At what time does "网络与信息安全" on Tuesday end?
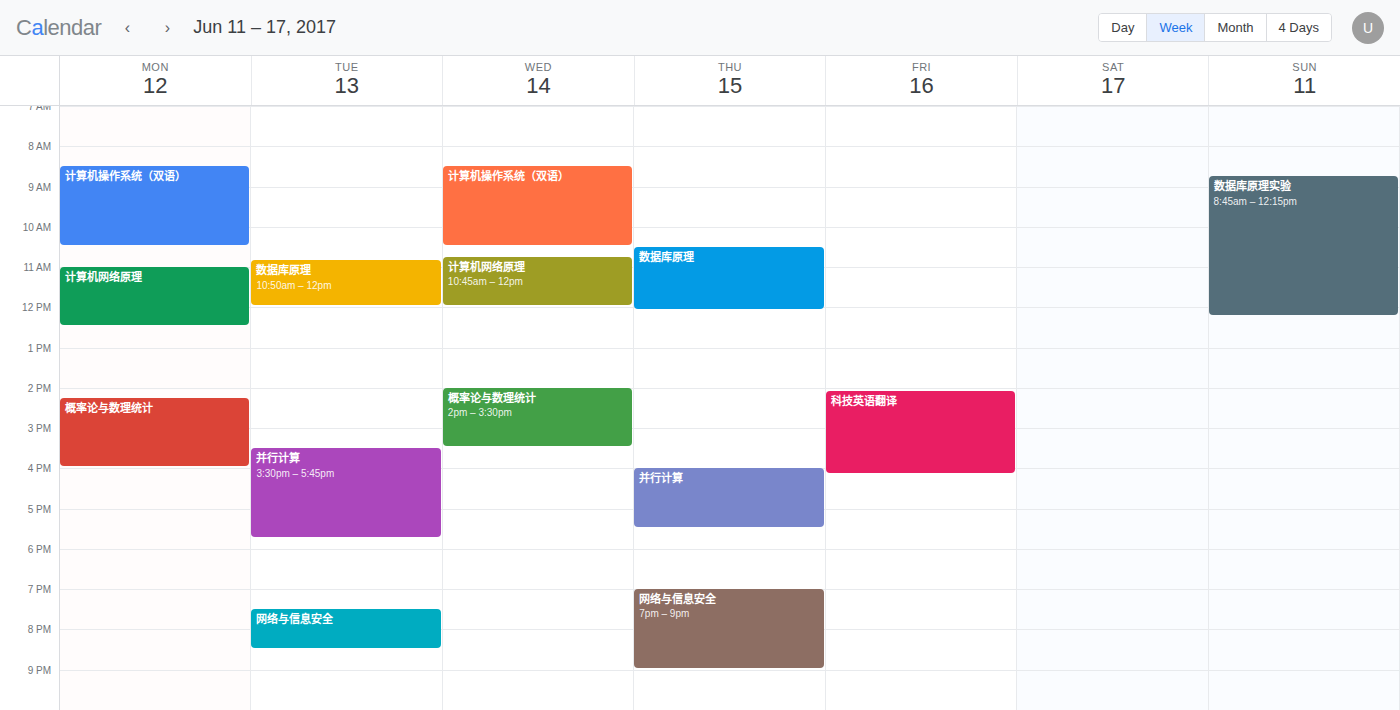
8:30 PM